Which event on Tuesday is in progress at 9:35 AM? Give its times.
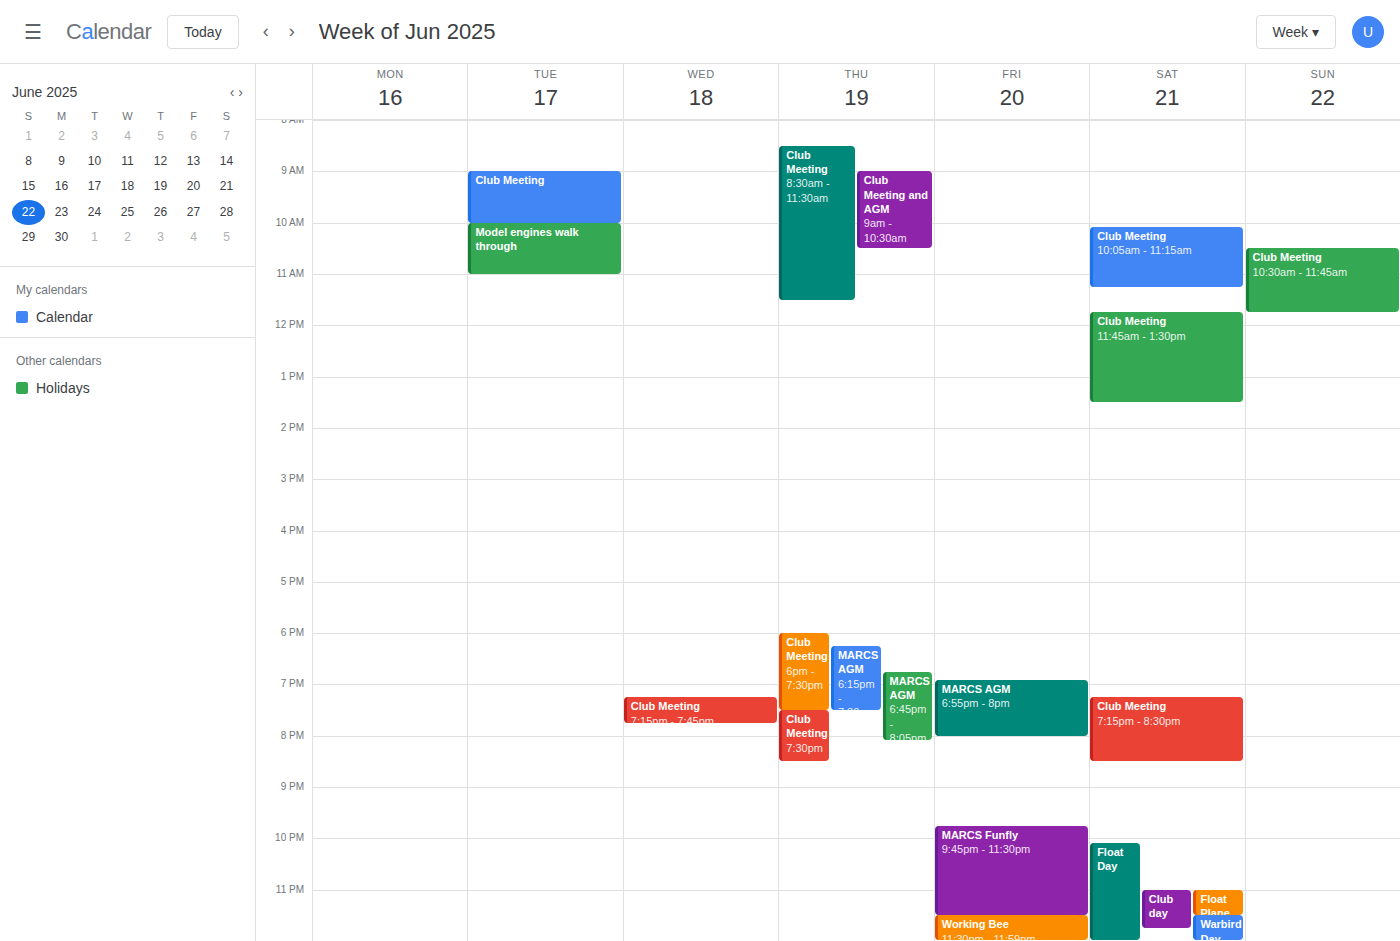
"Club Meeting", 9:00 AM to 10:00 AM